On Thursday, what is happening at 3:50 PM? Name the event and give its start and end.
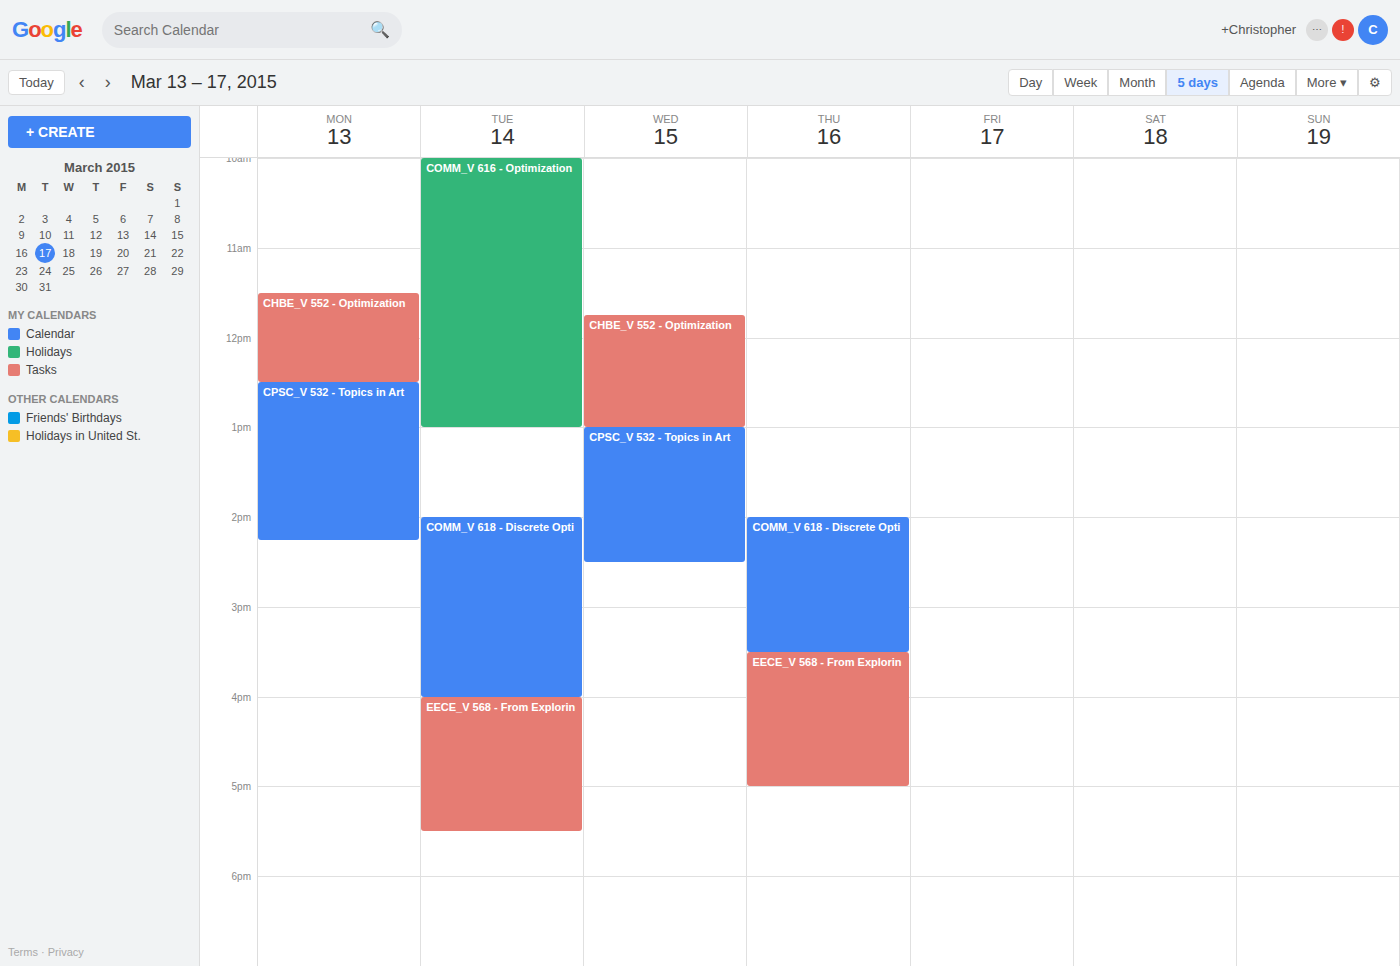
"EECE_V 568 - From Explorin", 3:30 PM to 5:00 PM